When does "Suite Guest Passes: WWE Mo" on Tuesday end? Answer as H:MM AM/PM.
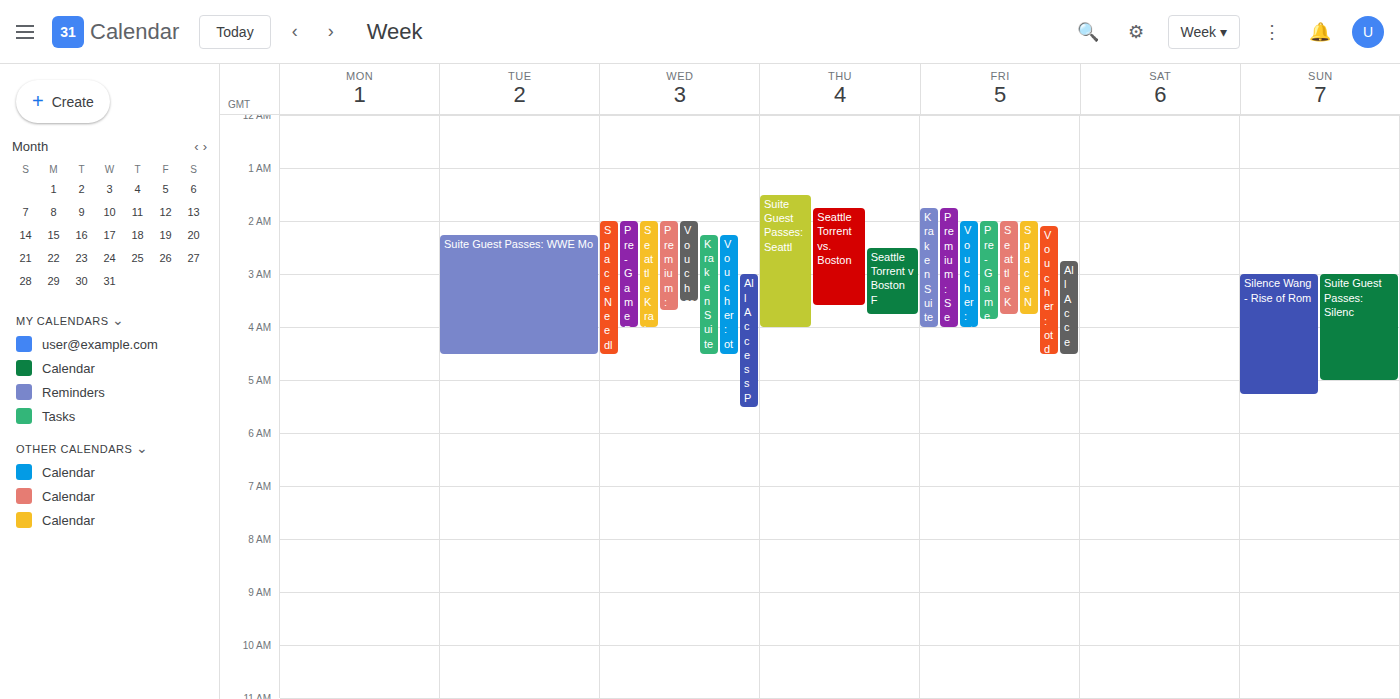
4:30 AM